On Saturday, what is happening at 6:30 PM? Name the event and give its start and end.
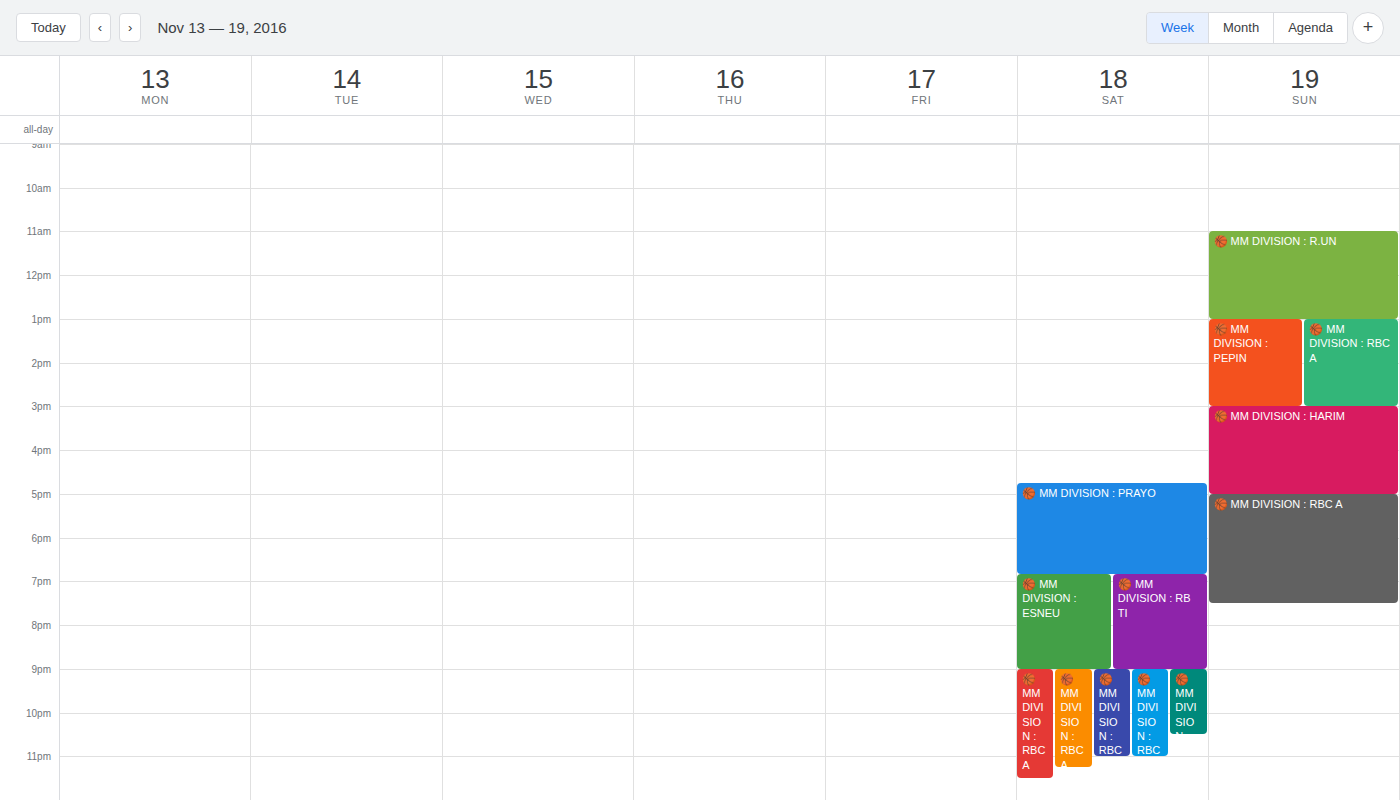
"🏀 MM DIVISION : PRAYO", 4:45 PM to 6:50 PM